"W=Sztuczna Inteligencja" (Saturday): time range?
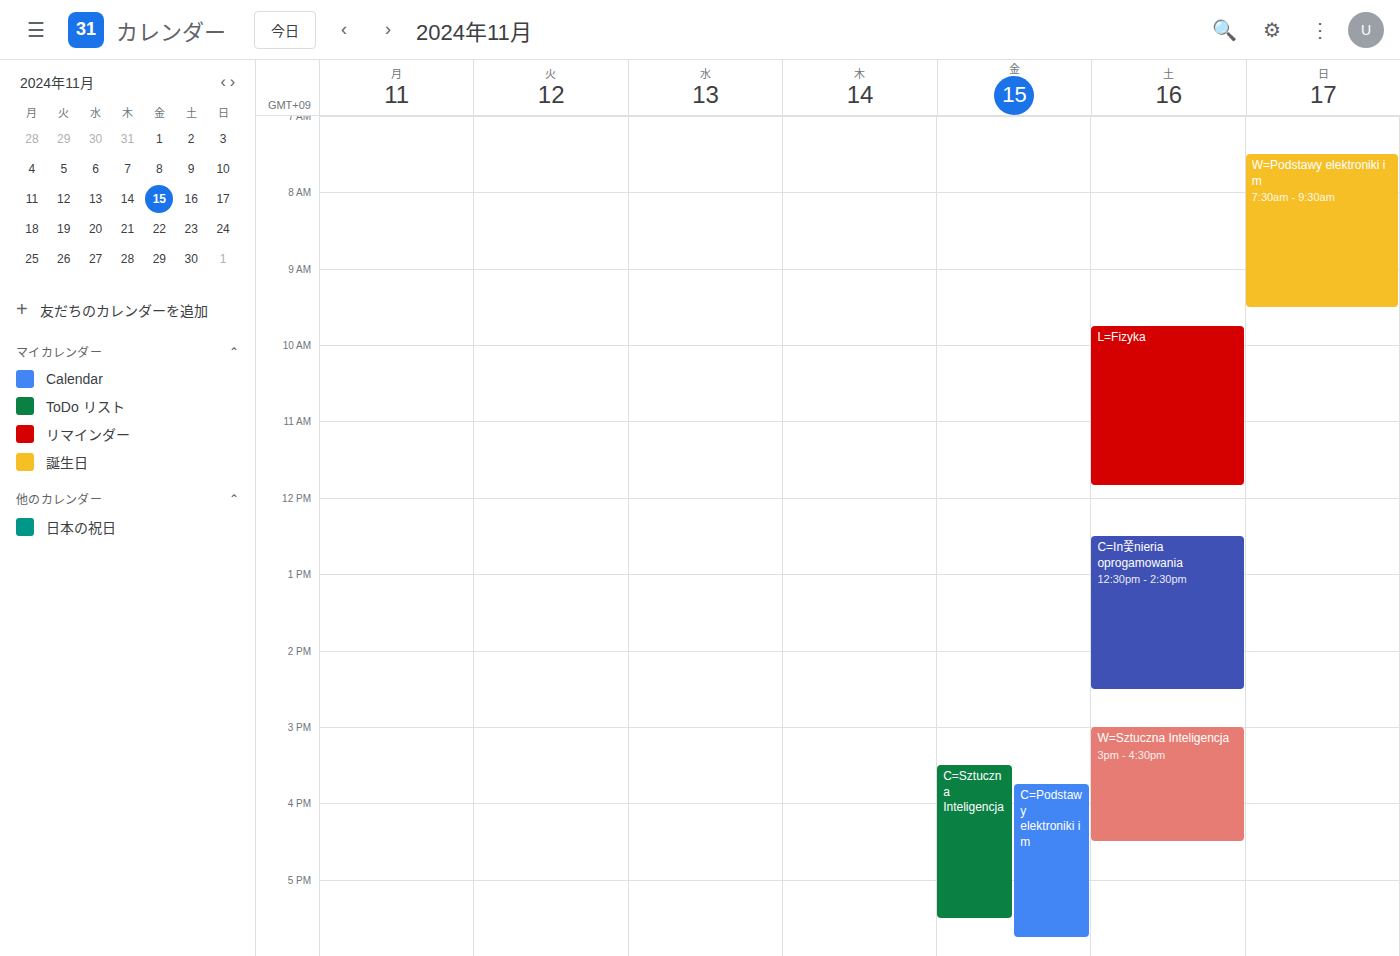
3:00 PM to 4:30 PM